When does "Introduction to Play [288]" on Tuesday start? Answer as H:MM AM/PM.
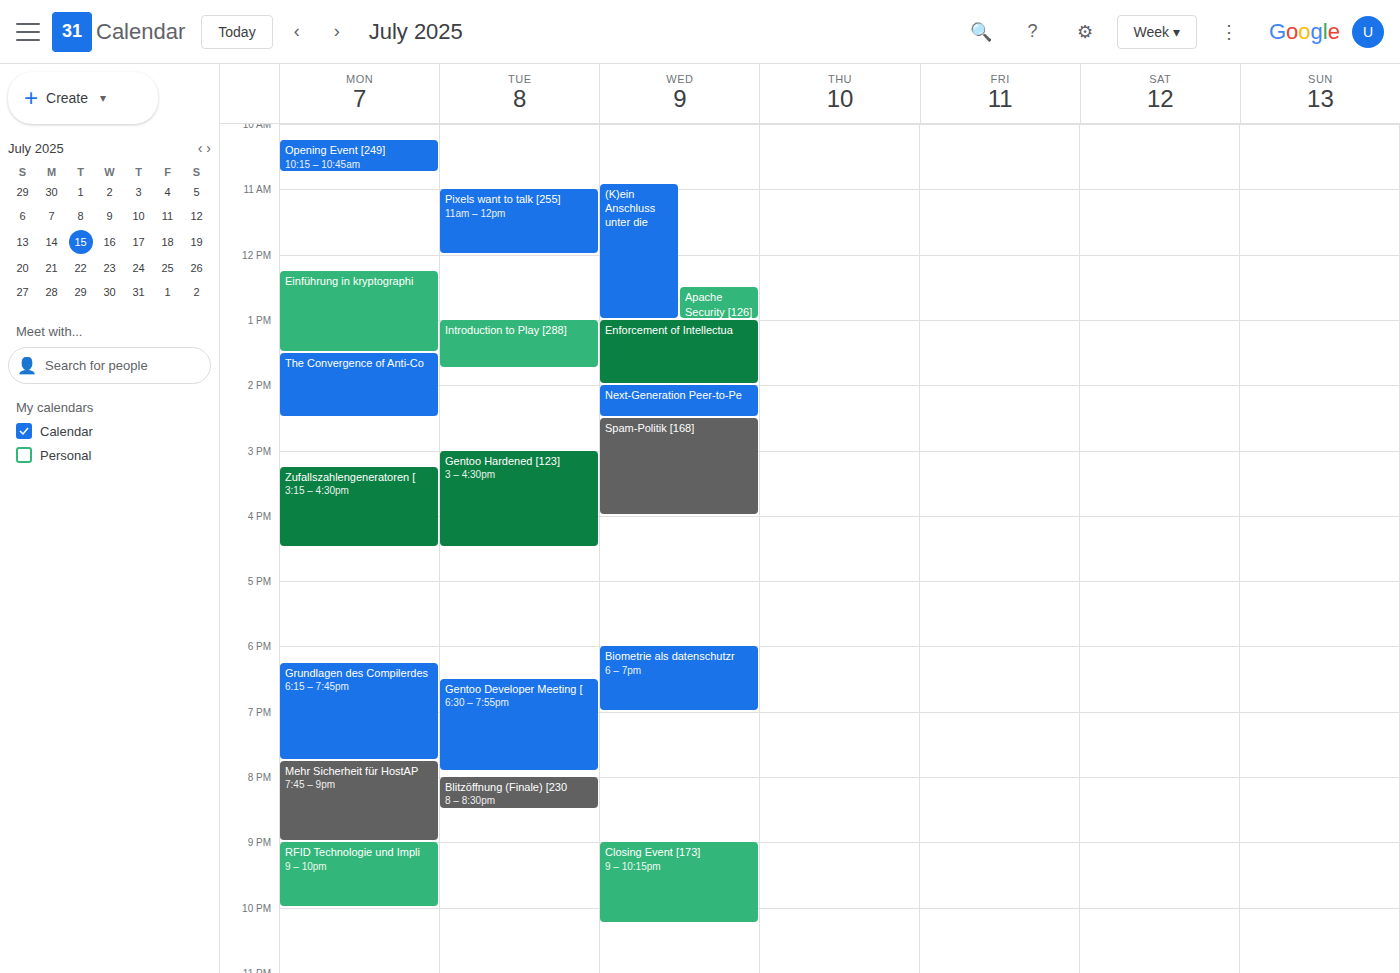
1:00 PM